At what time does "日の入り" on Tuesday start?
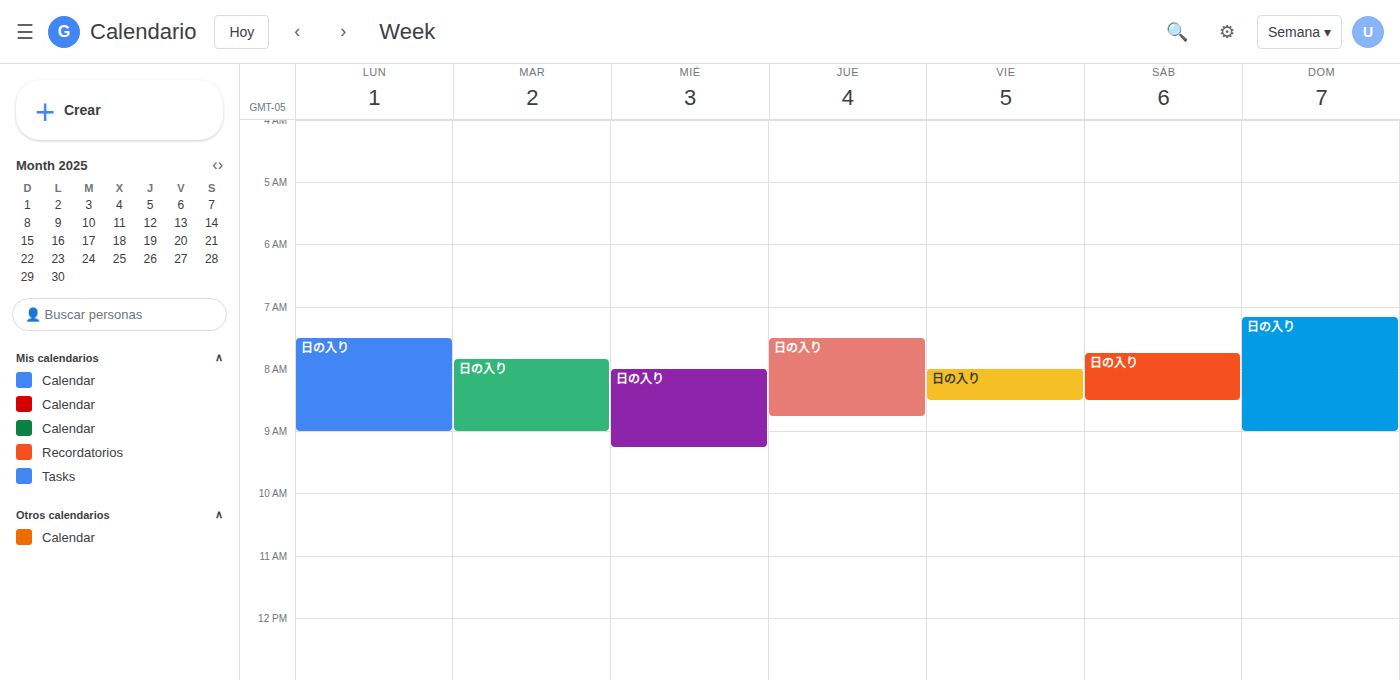
7:50 AM